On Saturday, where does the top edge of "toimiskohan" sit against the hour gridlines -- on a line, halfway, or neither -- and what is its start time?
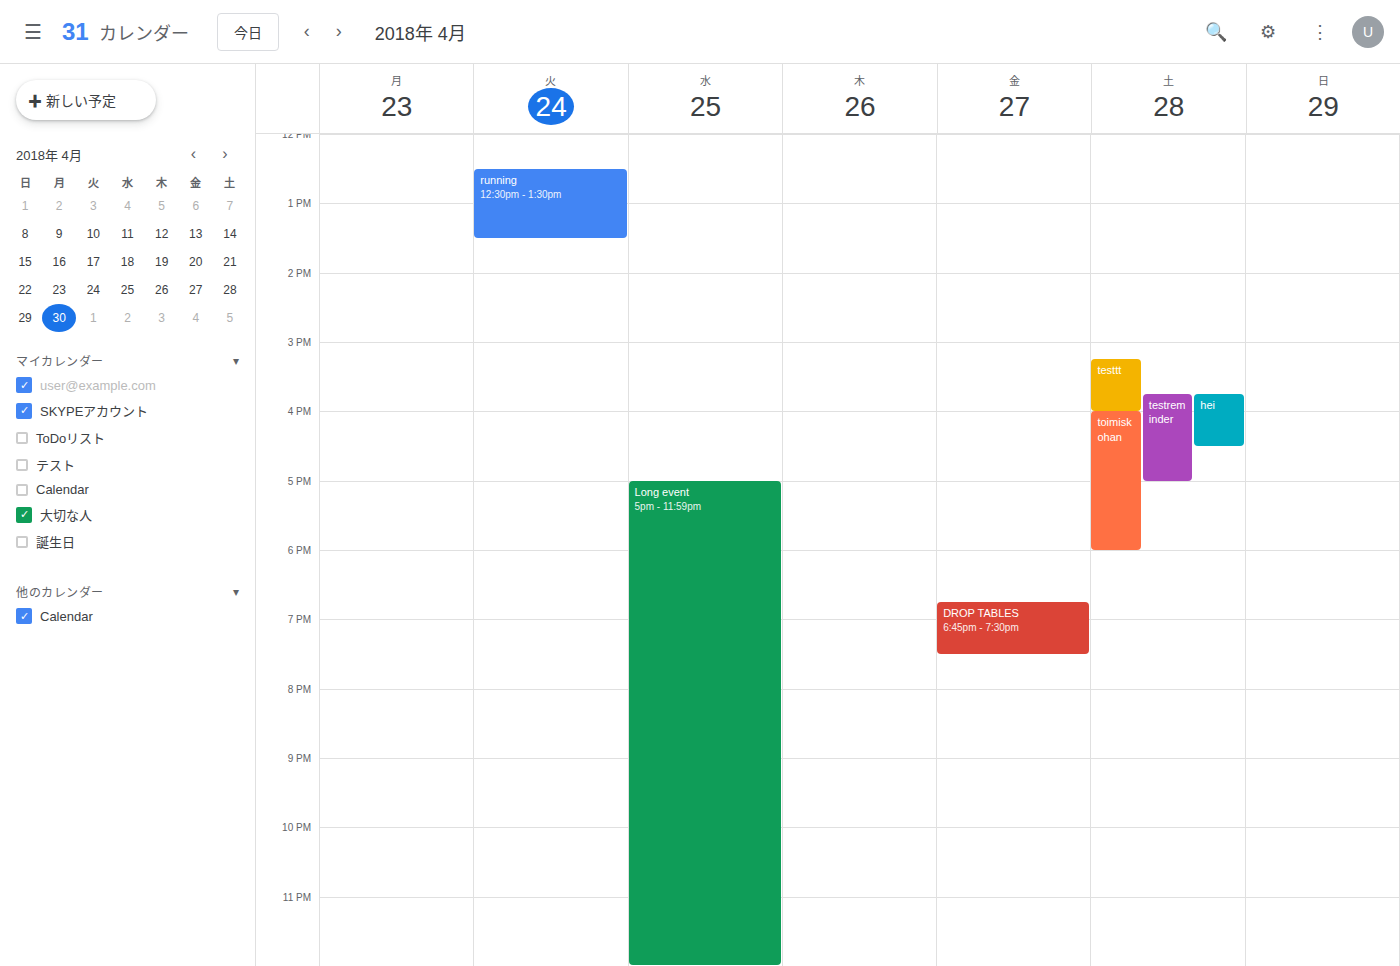
16:00 -- exactly on the 16:00 line.